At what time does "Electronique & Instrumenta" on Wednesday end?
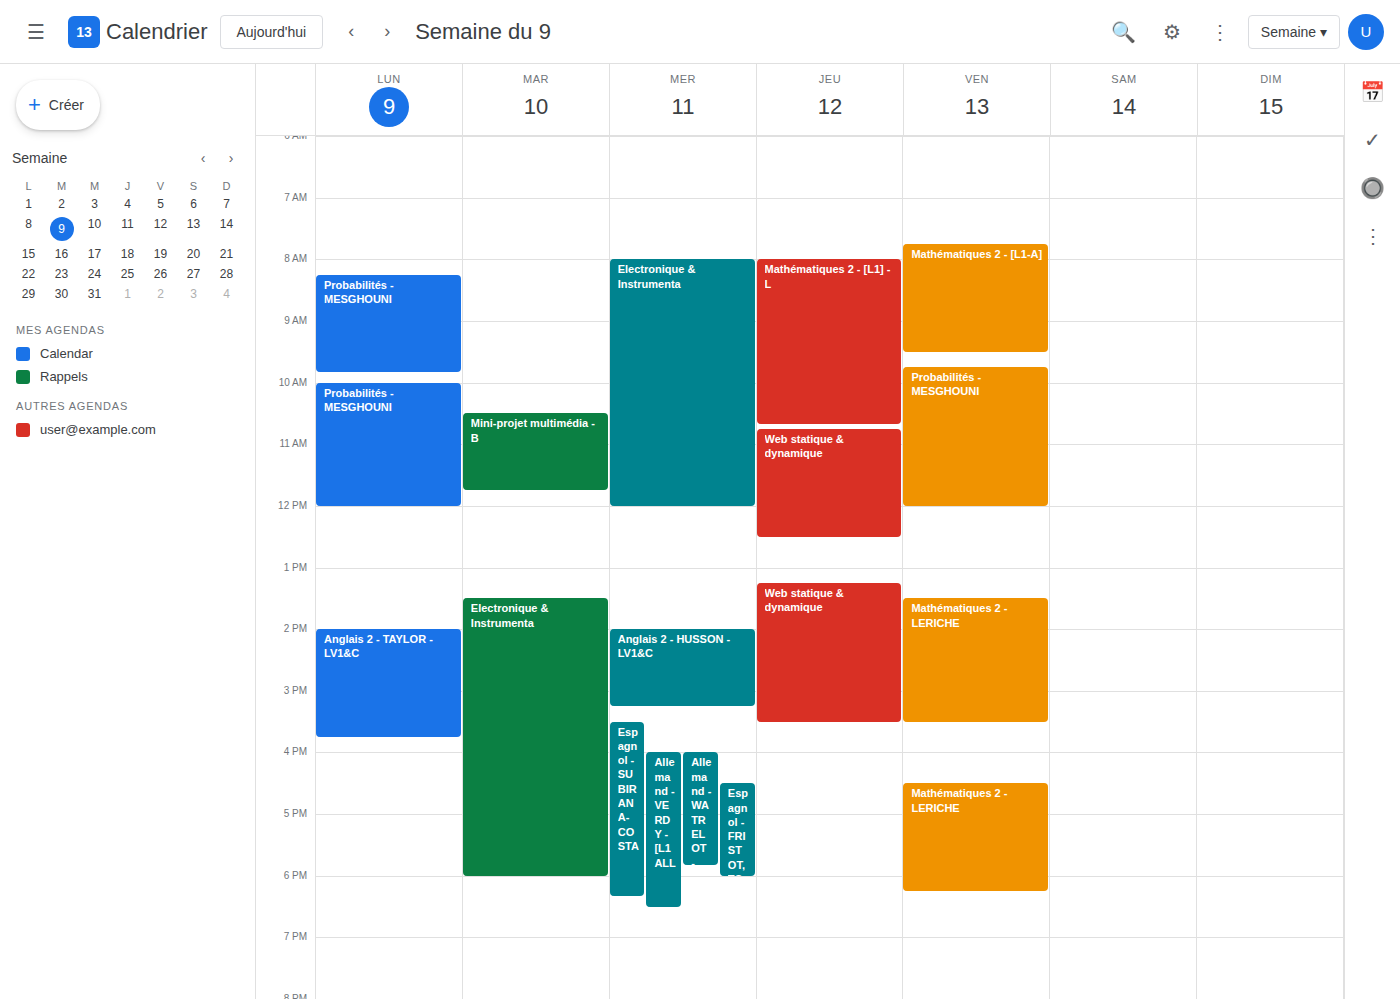
12:00 PM